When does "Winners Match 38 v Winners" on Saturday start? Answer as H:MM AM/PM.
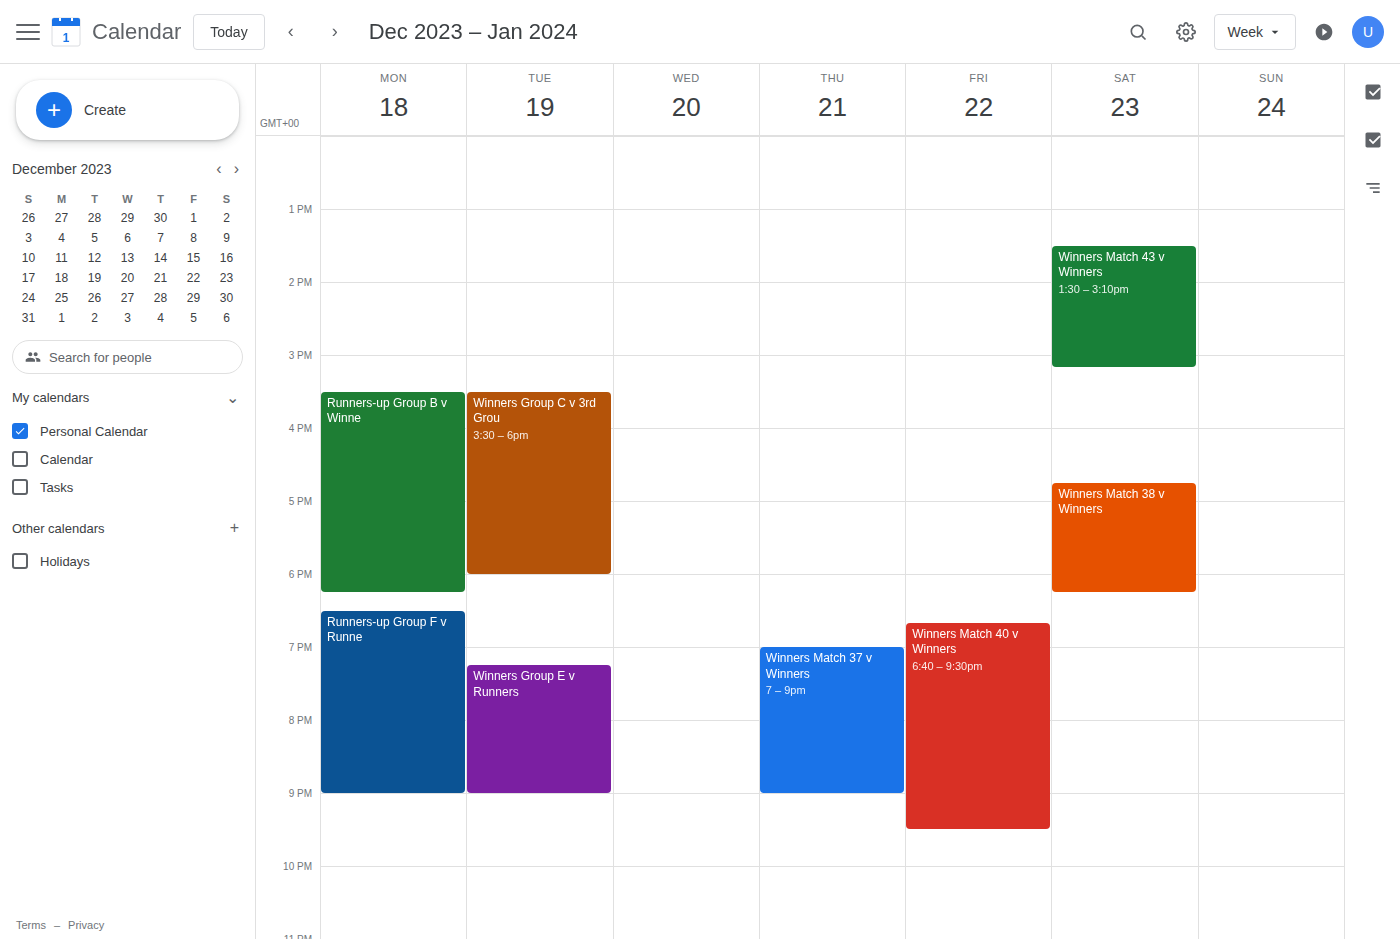
4:45 PM